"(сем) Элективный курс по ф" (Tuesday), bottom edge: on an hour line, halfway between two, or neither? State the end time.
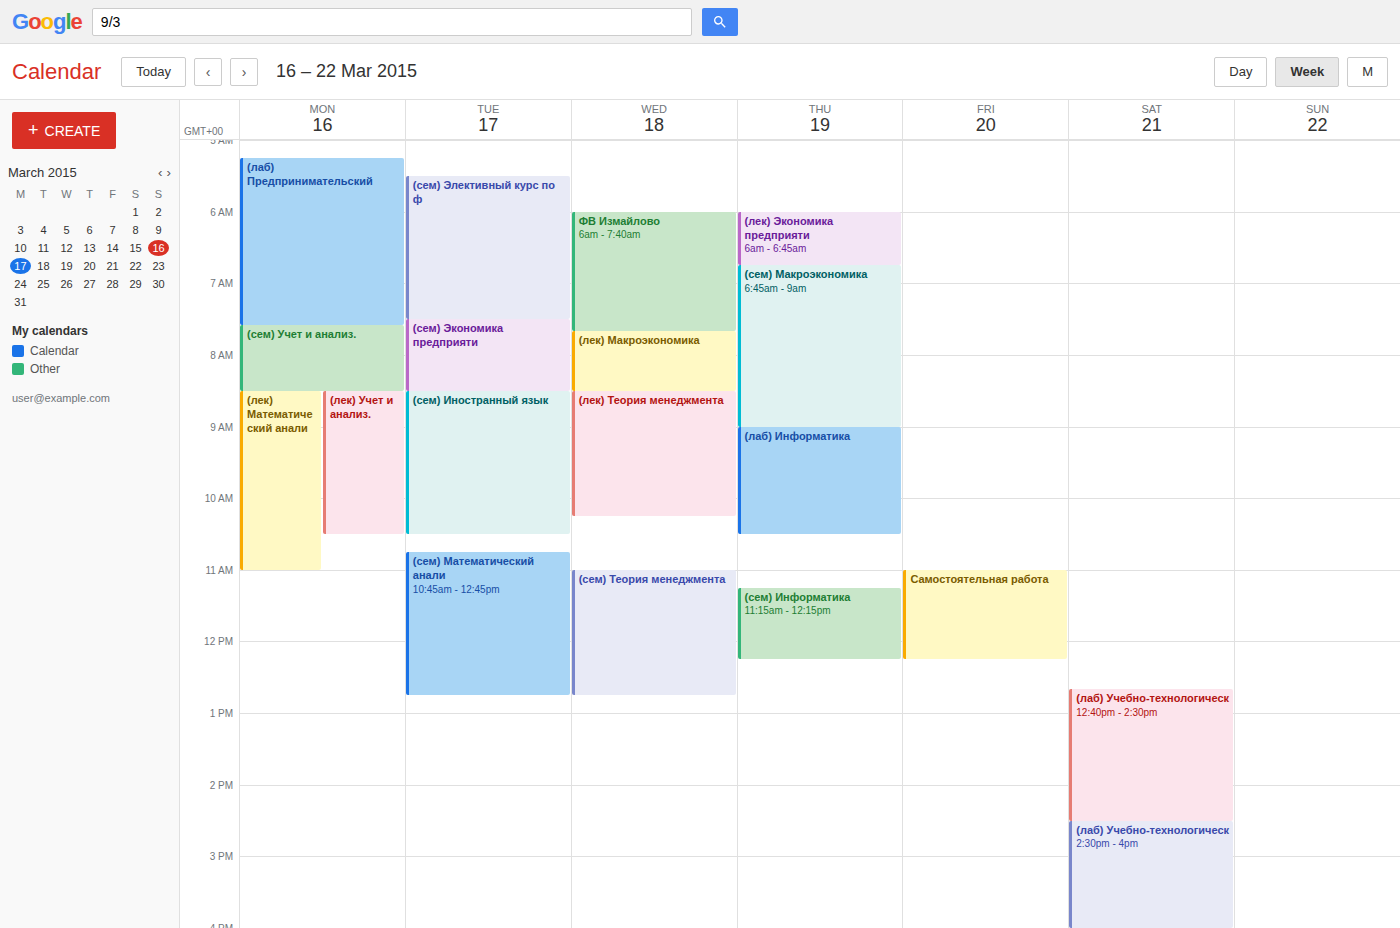
7:30 AM -- halfway between the 7 AM and 8 AM lines.